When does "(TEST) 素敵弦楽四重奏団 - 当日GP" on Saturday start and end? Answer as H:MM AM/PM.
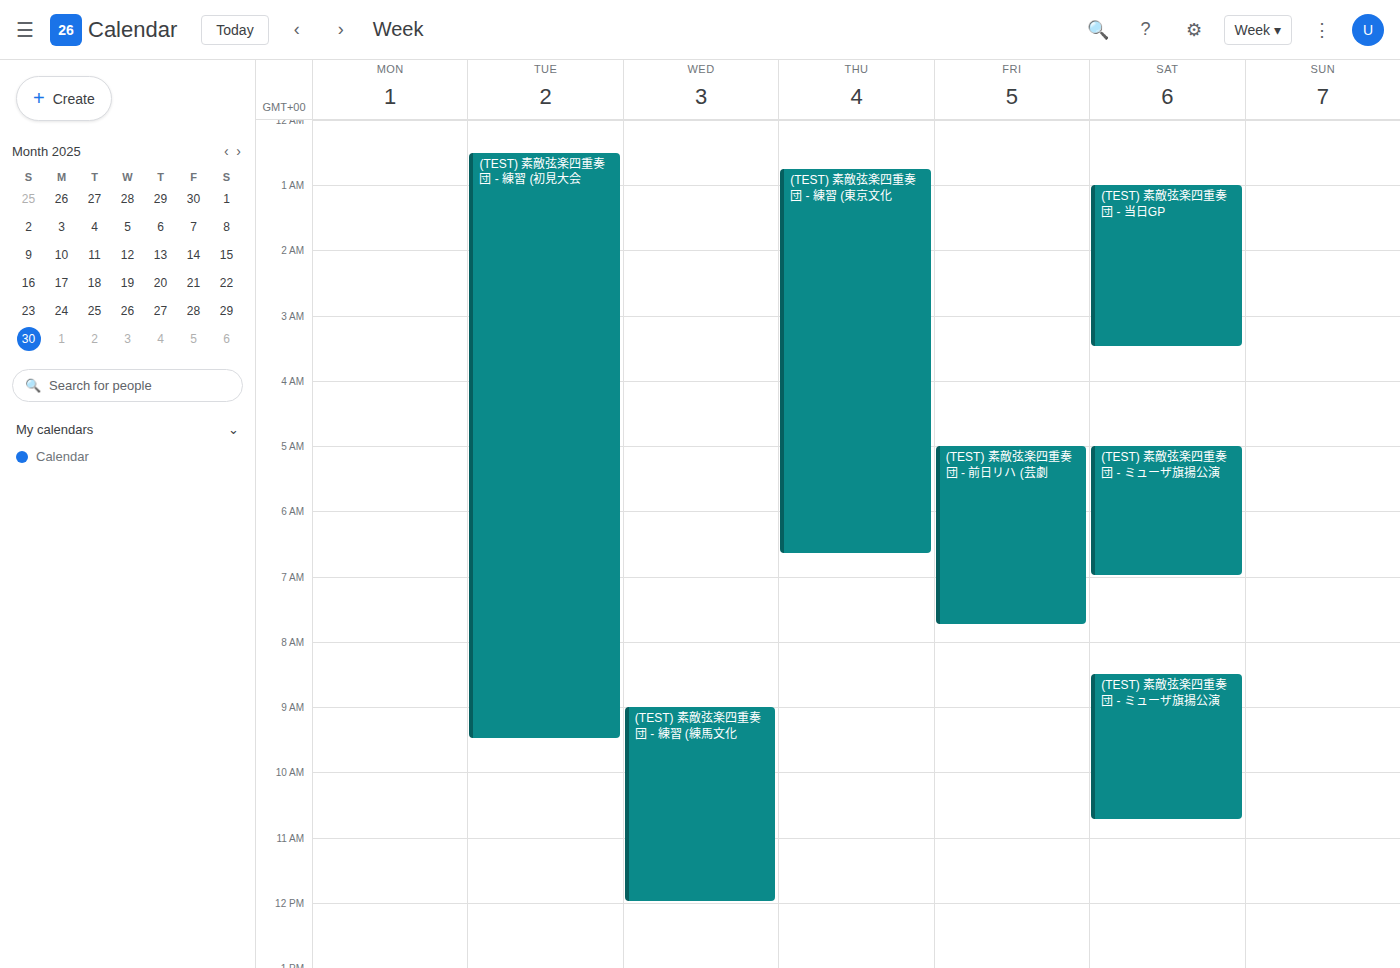
1:00 AM to 3:30 AM